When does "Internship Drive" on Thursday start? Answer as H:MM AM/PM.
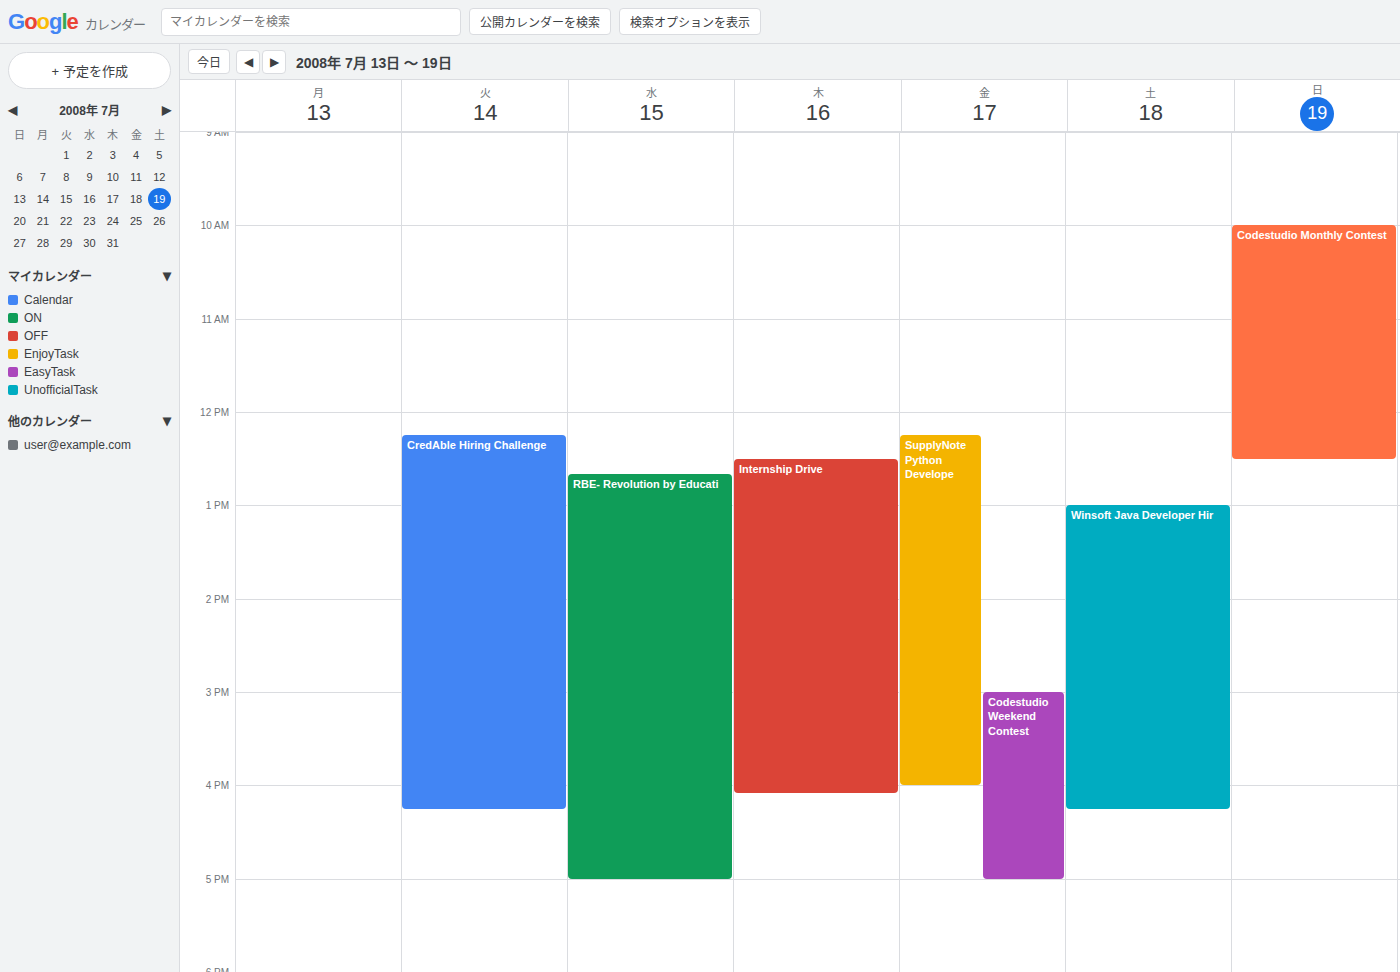
12:30 PM